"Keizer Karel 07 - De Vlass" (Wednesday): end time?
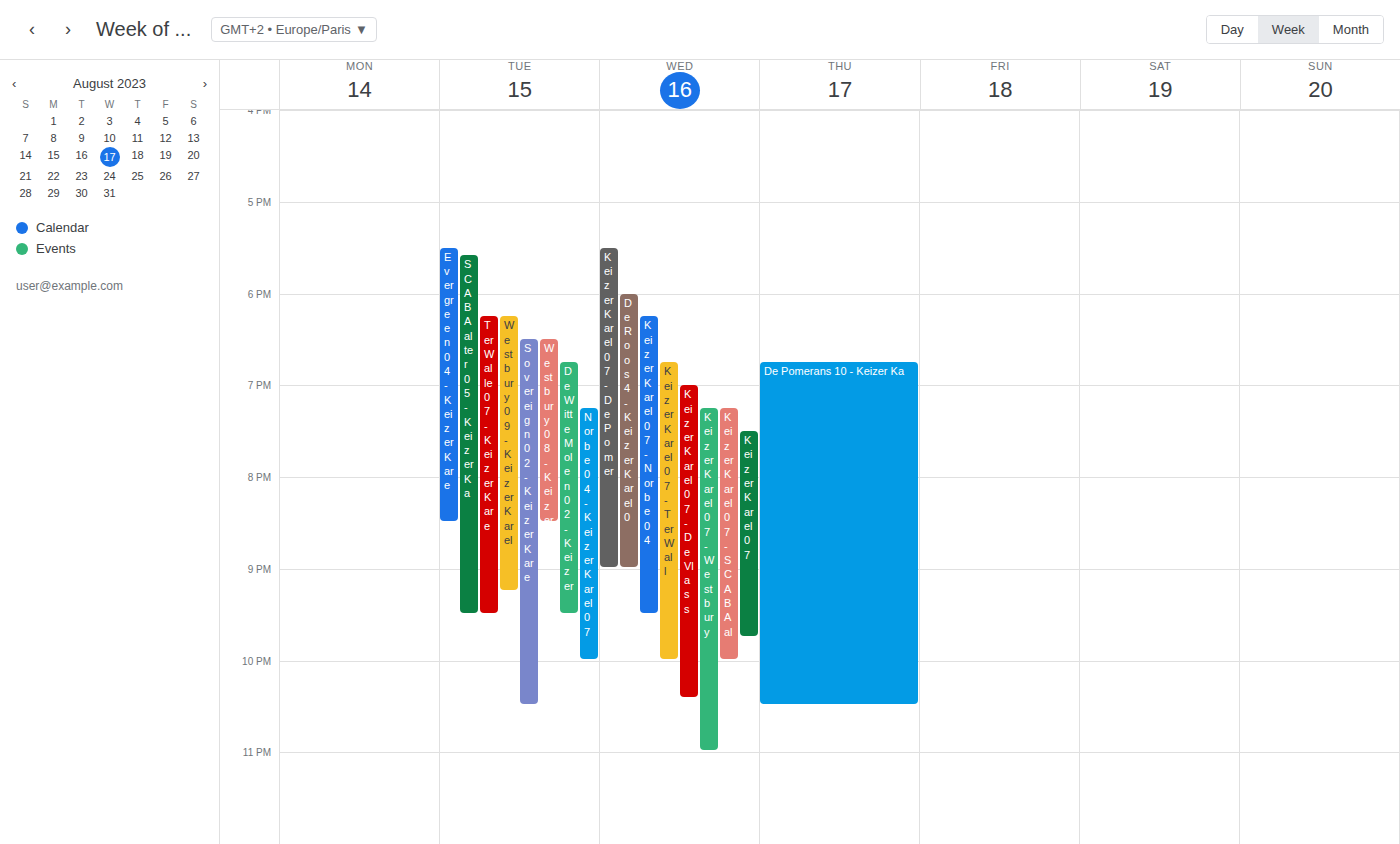
10:25 PM